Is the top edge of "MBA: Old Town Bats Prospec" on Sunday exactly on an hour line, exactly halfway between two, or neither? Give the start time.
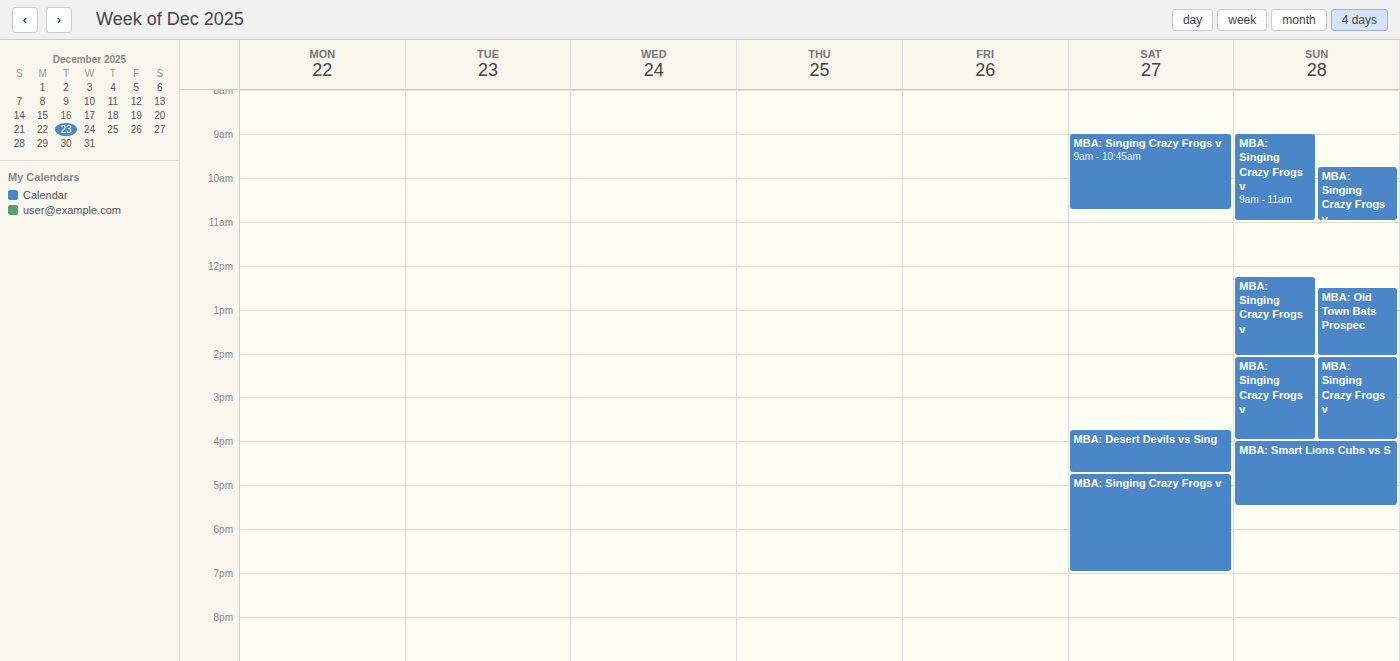
12:30 -- halfway between the 12:00 and 13:00 lines.